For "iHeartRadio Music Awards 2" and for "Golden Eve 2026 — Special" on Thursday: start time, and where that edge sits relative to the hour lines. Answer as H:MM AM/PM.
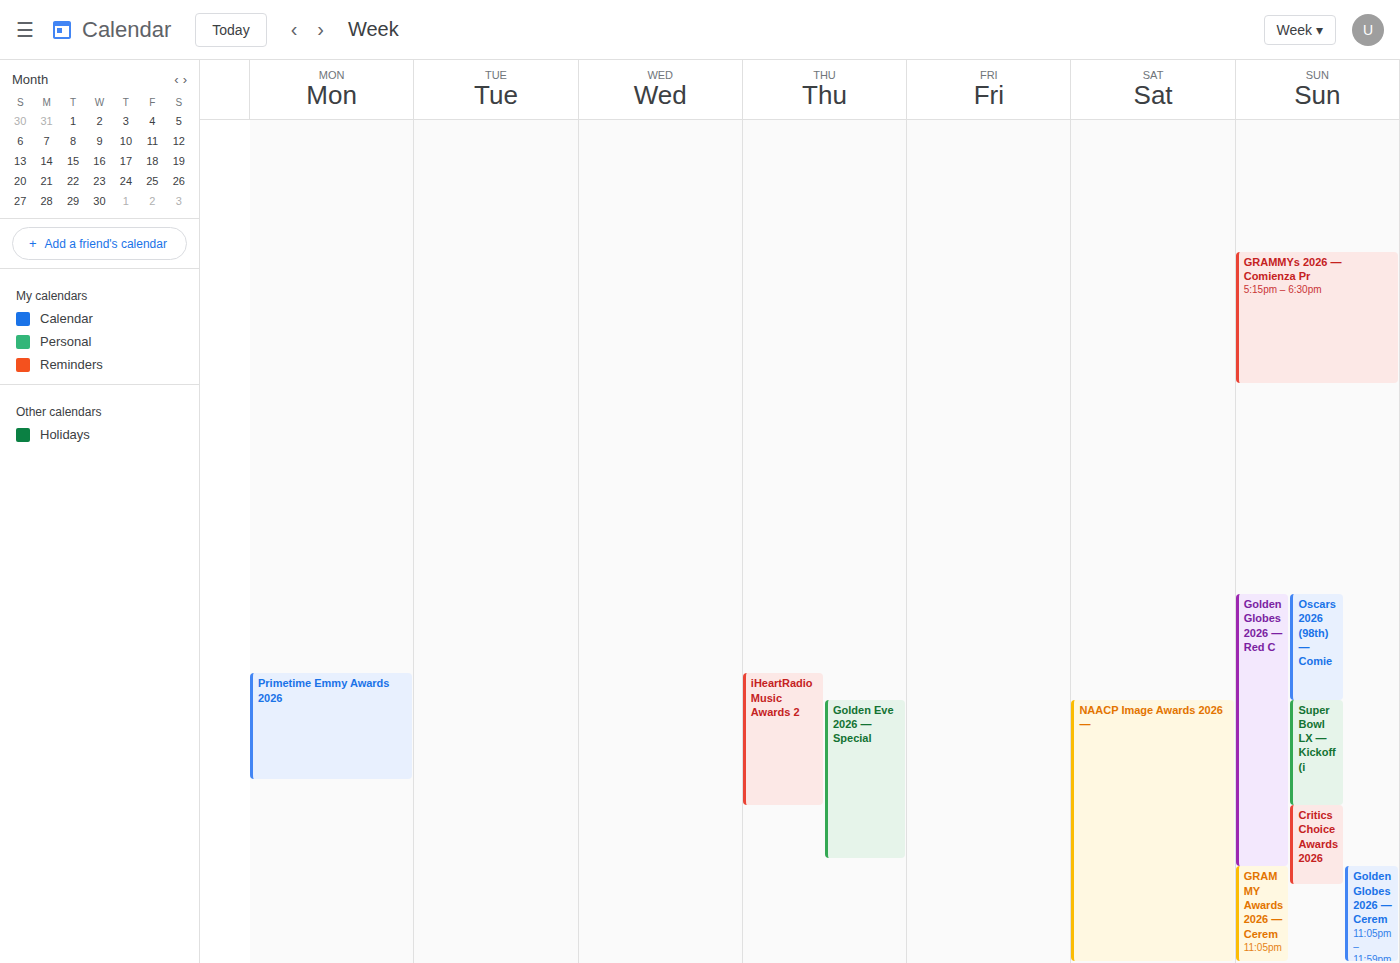
"iHeartRadio Music Awards 2": 9:15 PM, neither: a quarter of the way from the 9 PM line to the 10 PM line. "Golden Eve 2026 — Special": 9:30 PM, halfway between the 9 PM and 10 PM lines.